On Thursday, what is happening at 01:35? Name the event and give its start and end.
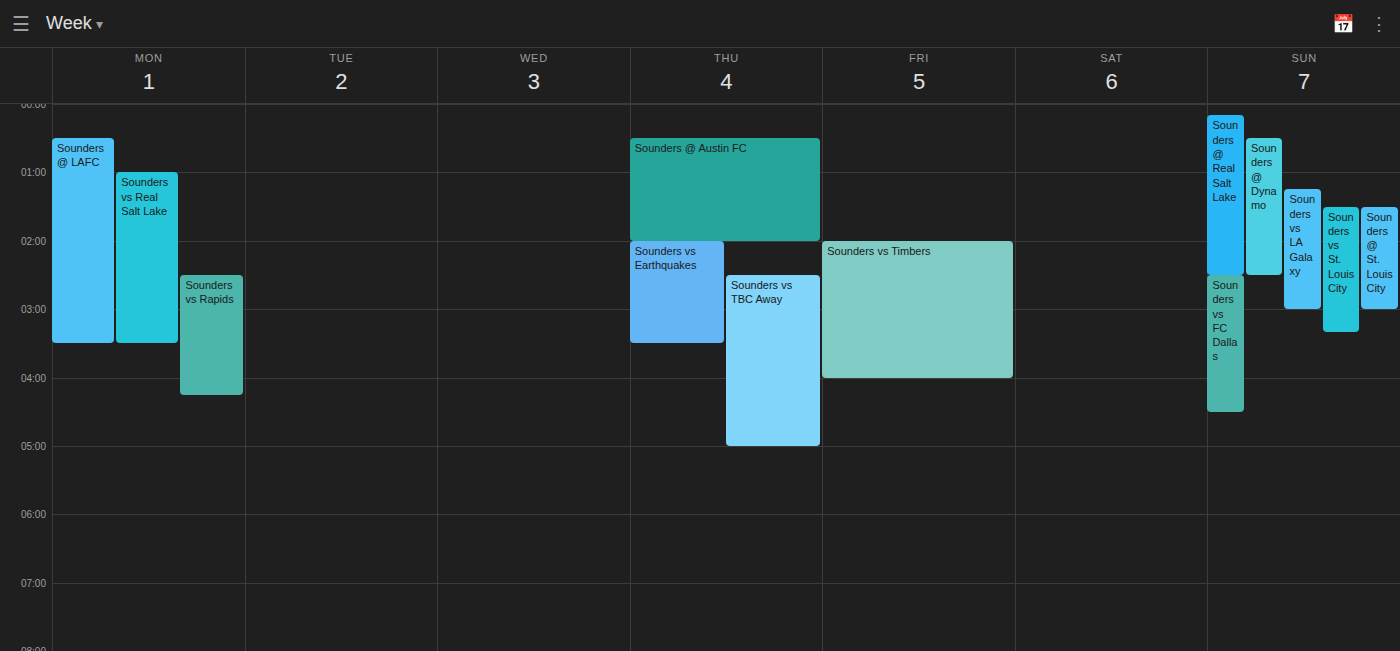
"Sounders @ Austin FC", 00:30 to 02:00